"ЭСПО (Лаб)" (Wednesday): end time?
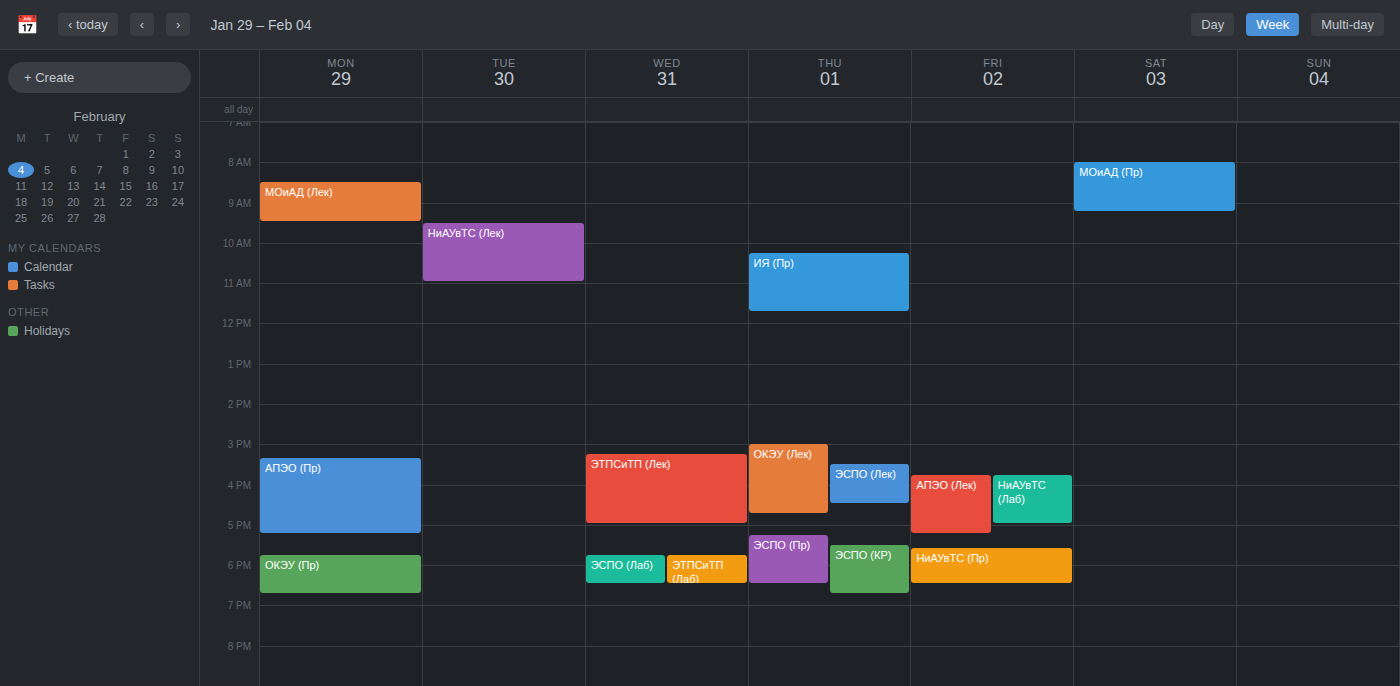
18:30